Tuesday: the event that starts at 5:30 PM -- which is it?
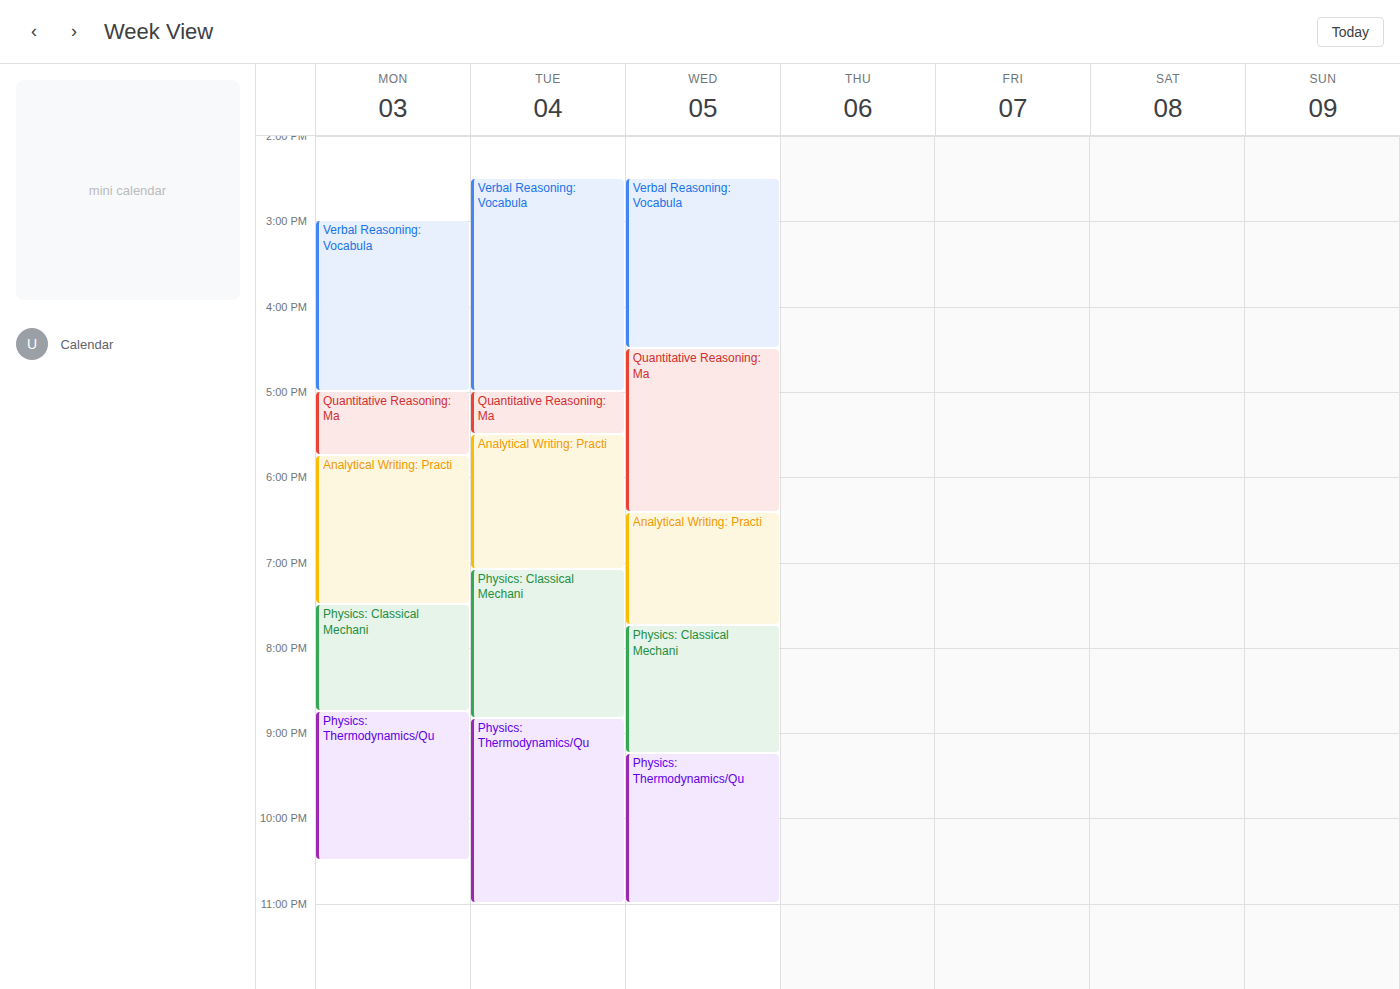
"Analytical Writing: Practi"